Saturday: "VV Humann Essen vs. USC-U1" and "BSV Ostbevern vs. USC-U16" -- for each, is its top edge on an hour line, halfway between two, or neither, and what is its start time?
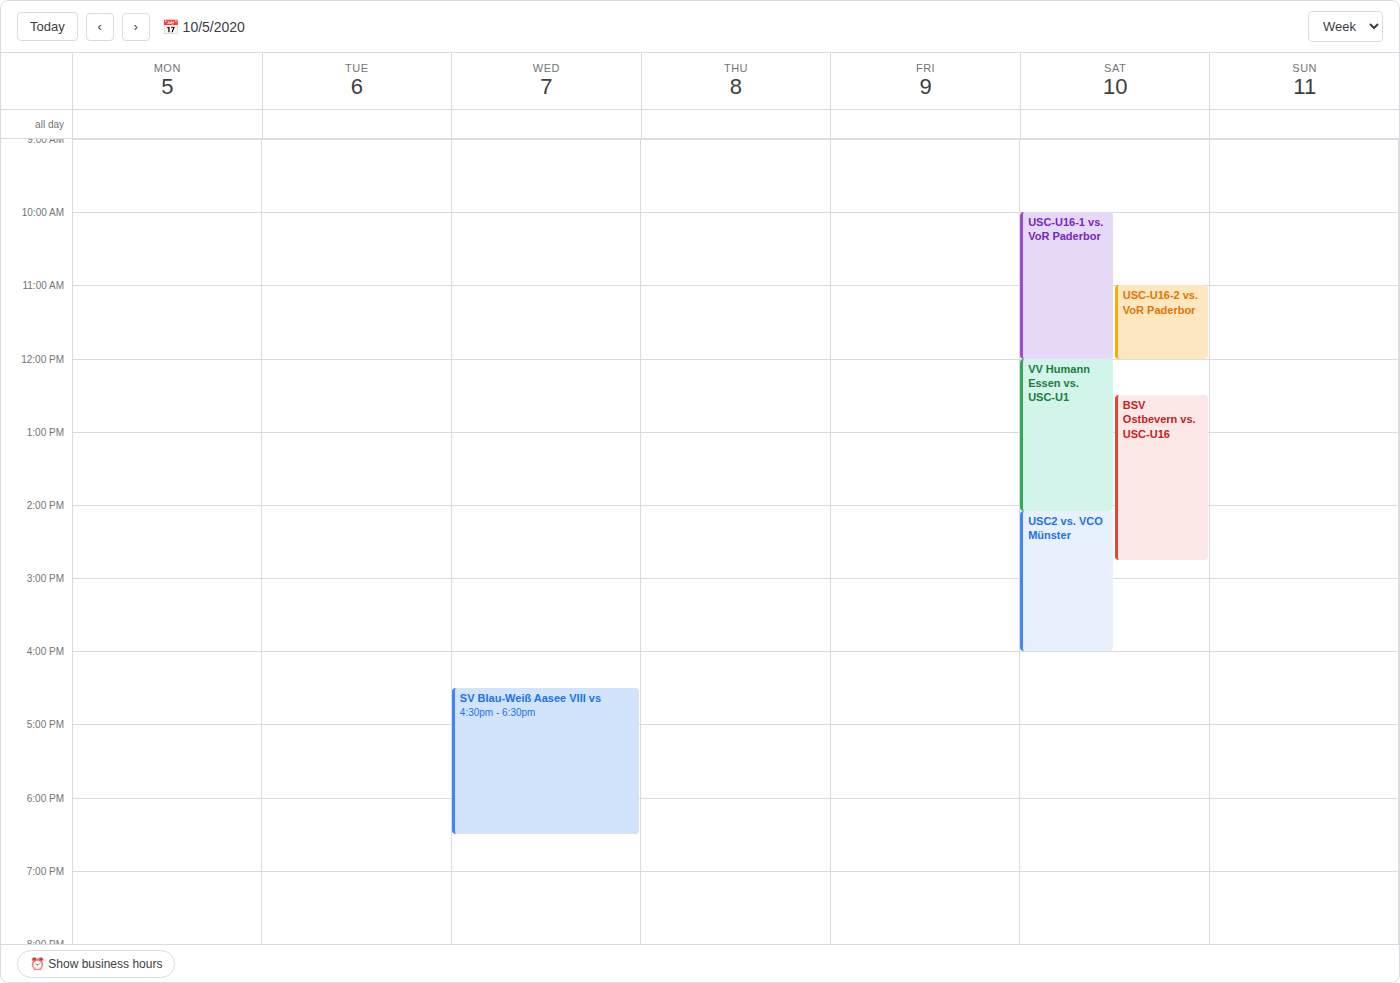
"VV Humann Essen vs. USC-U1": 12:00 PM, exactly on the 12 PM line. "BSV Ostbevern vs. USC-U16": 12:30 PM, halfway between the 12 PM and 1 PM lines.